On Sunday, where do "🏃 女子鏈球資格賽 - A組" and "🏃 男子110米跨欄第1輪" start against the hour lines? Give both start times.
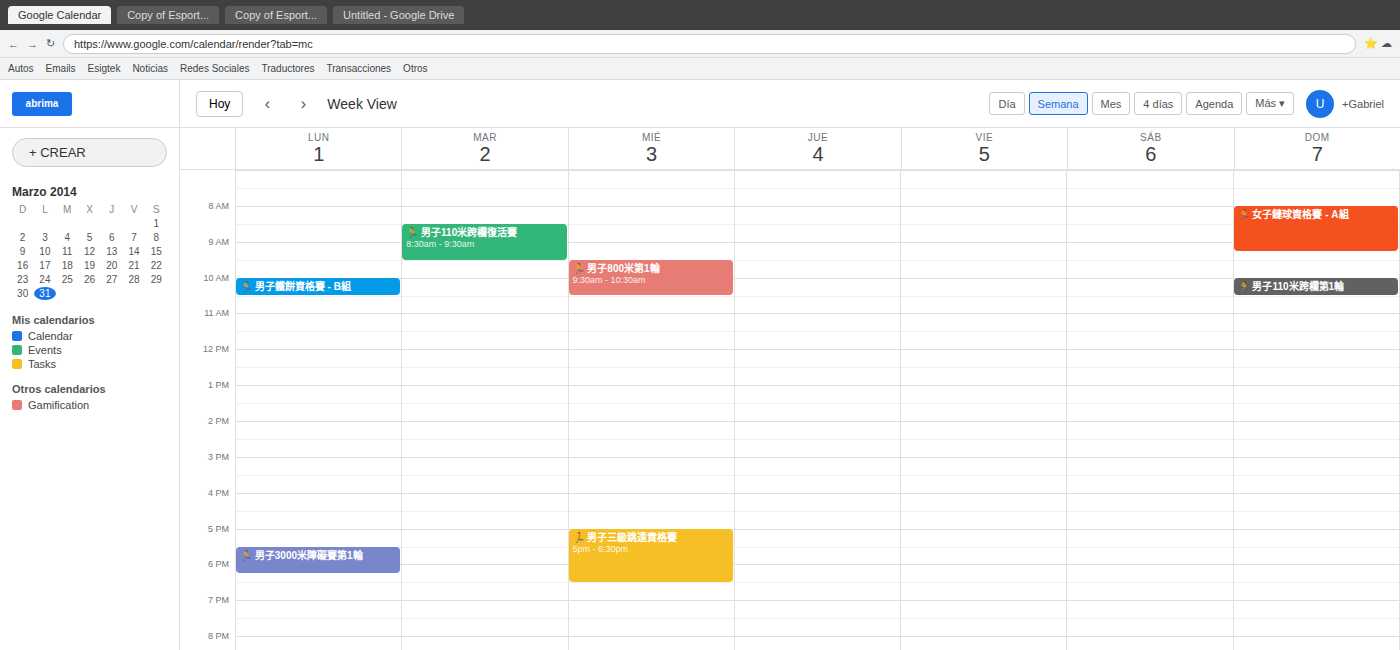
"🏃 女子鏈球資格賽 - A組": 08:00, exactly on the 08:00 line. "🏃 男子110米跨欄第1輪": 10:00, exactly on the 10:00 line.